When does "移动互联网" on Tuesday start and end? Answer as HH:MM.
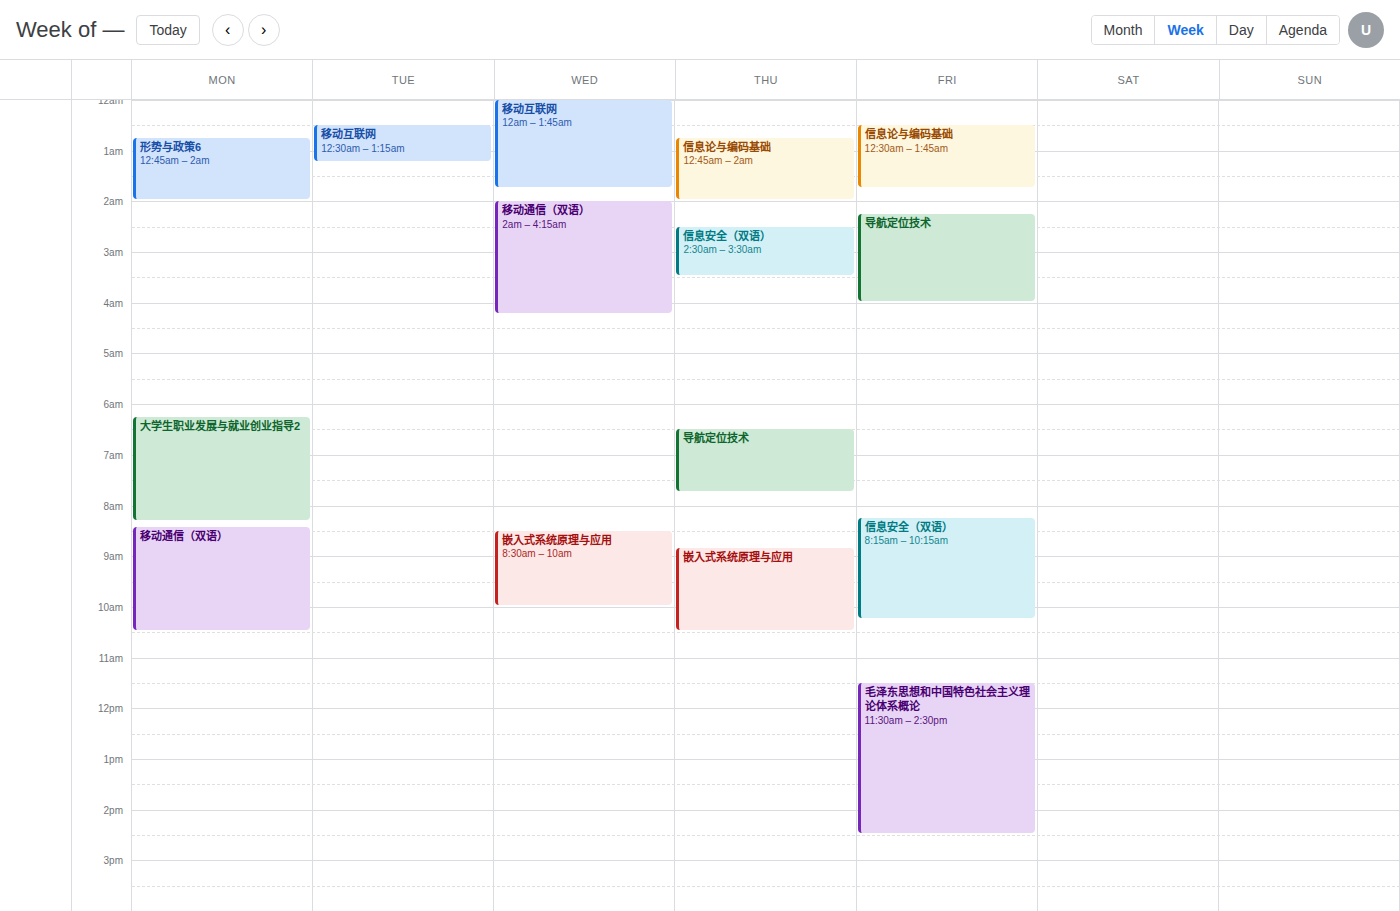
00:30 to 01:15